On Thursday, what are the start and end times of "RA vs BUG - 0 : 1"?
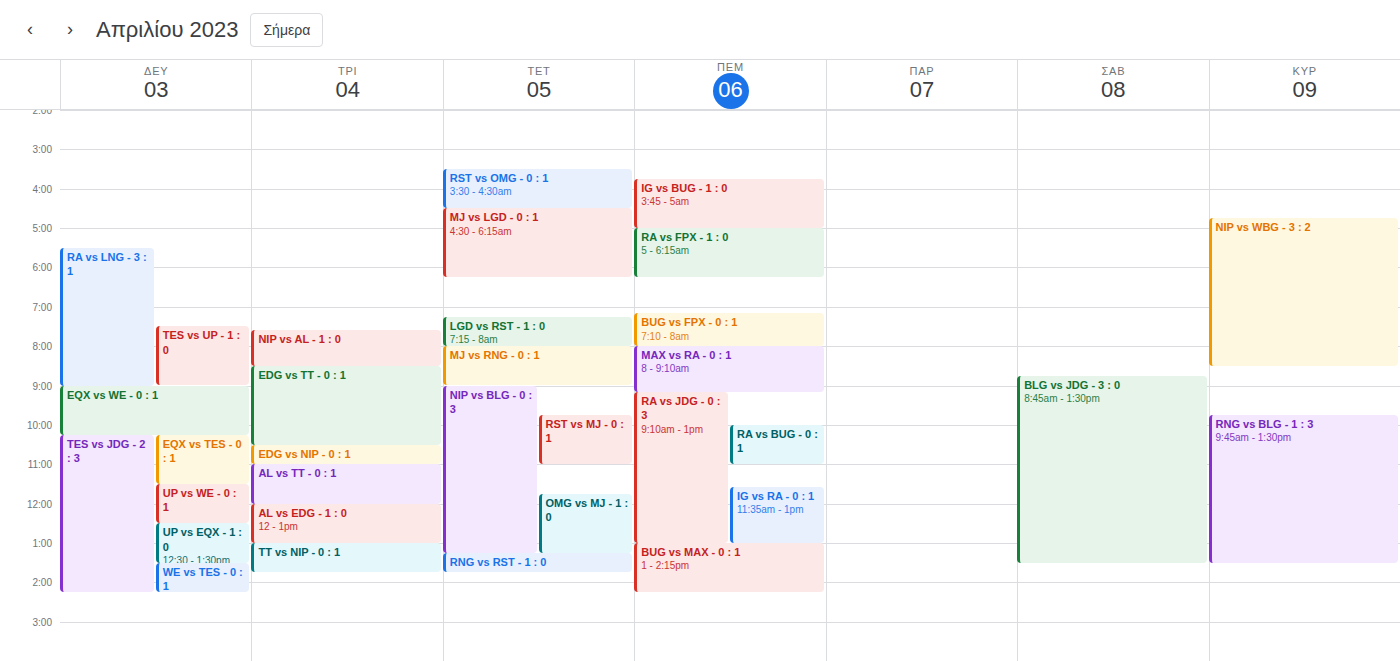
10:00 AM to 11:00 AM